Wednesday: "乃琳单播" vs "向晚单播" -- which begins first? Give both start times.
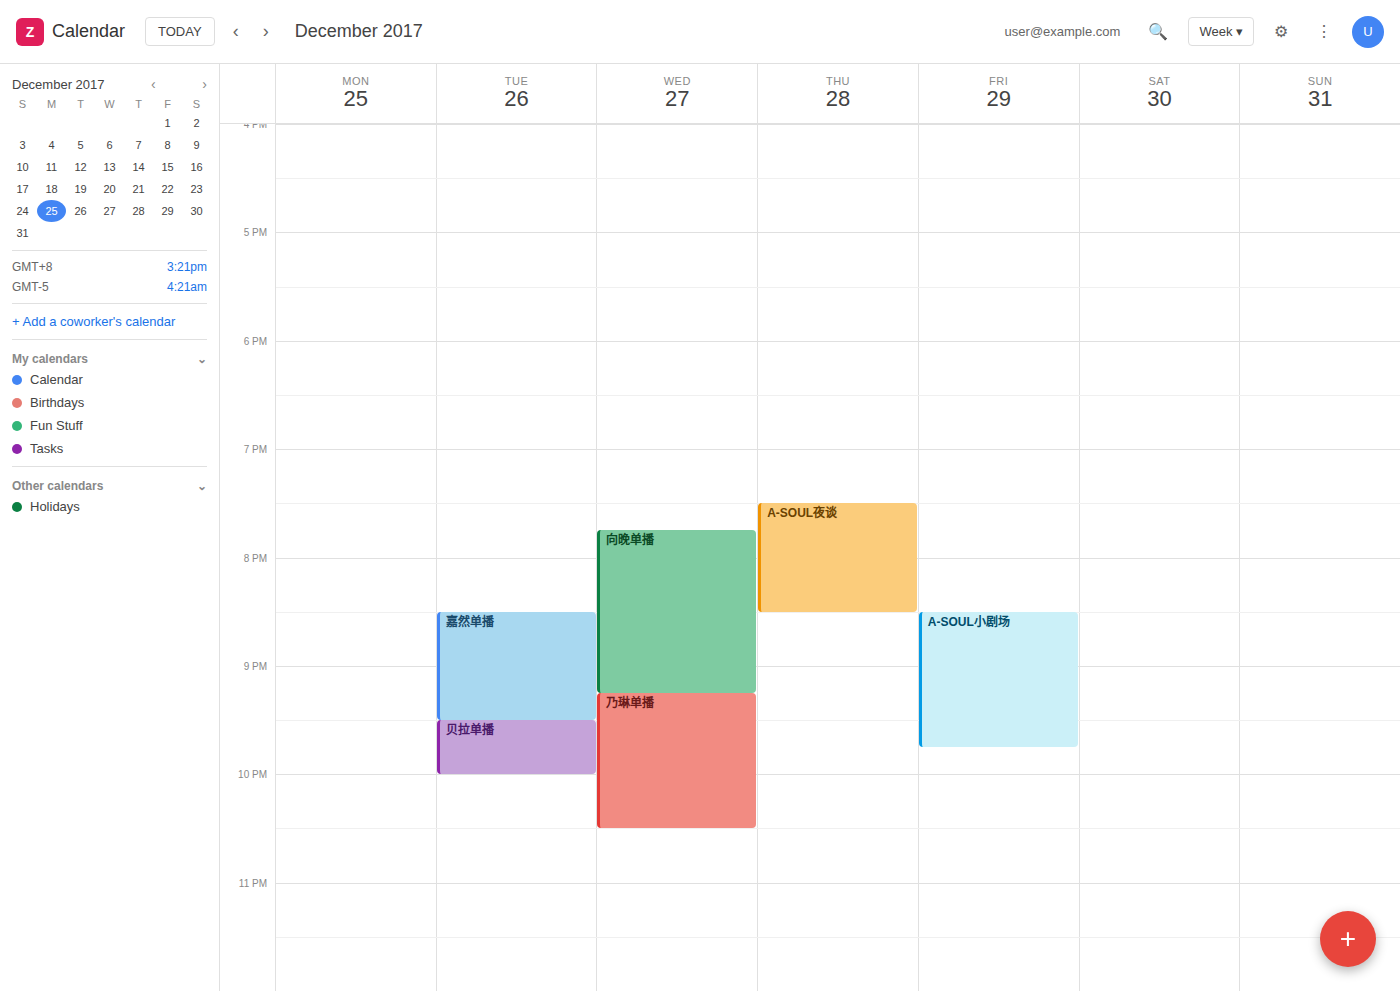
"向晚单播" 7:45 PM; "乃琳单播" 9:15 PM.